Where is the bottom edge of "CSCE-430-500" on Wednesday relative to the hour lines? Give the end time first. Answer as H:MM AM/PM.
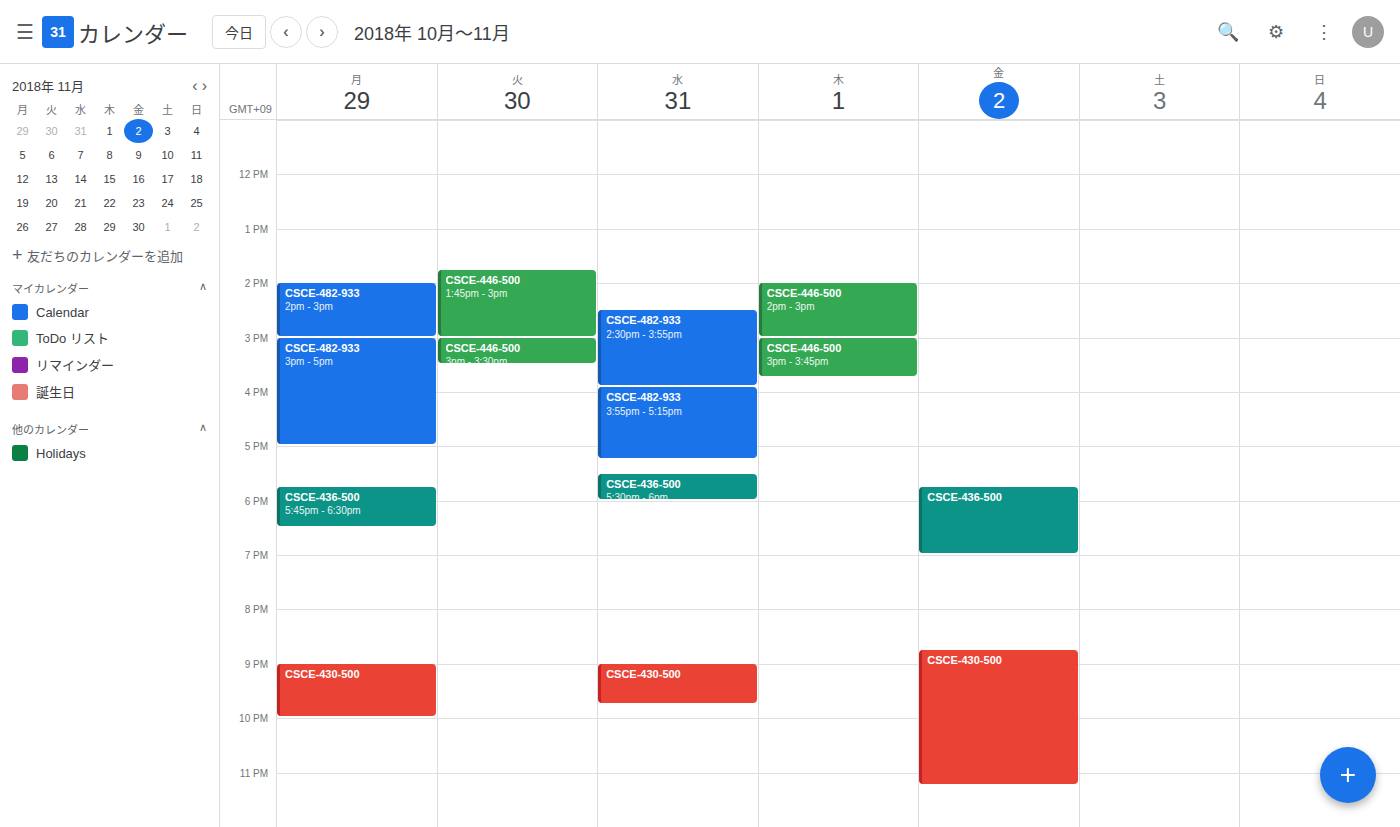
9:45 PM -- neither: three quarters of the way from the 9 PM line to the 10 PM line.